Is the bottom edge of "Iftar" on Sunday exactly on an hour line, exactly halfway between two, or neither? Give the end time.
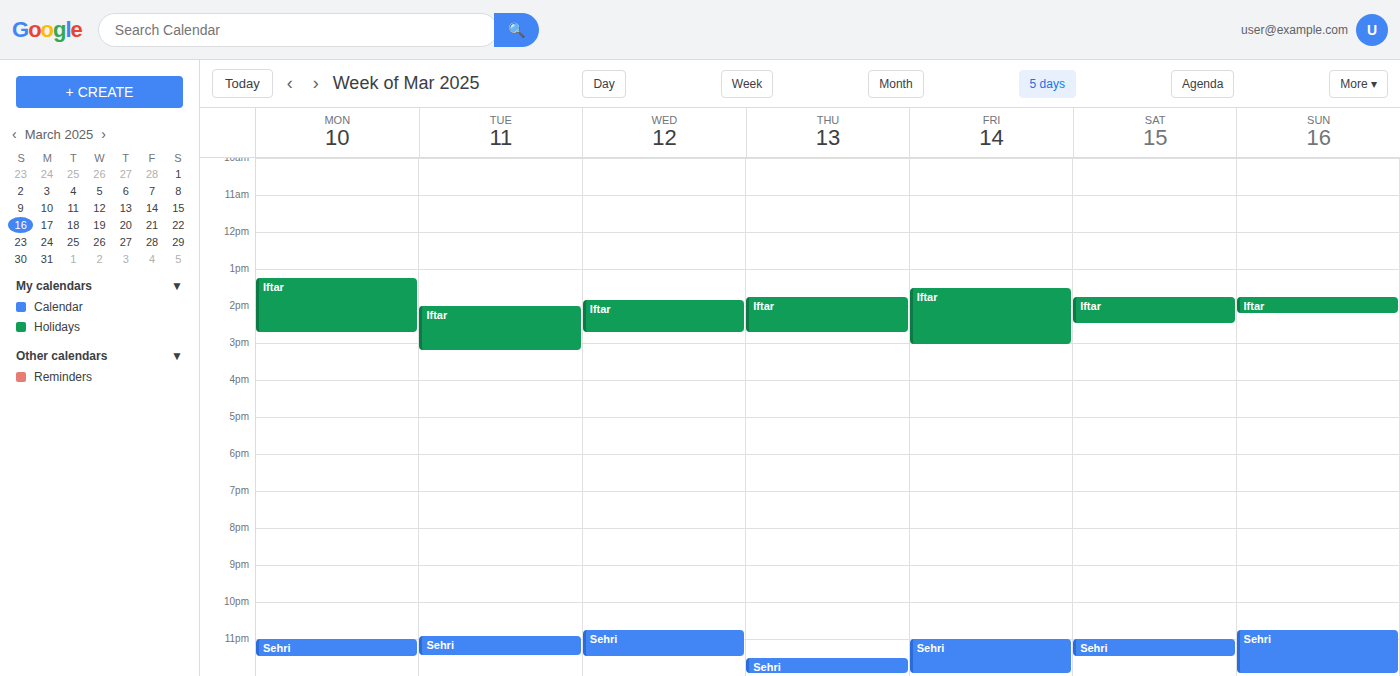
2:15 PM -- neither: a quarter of the way from the 2 PM line to the 3 PM line.